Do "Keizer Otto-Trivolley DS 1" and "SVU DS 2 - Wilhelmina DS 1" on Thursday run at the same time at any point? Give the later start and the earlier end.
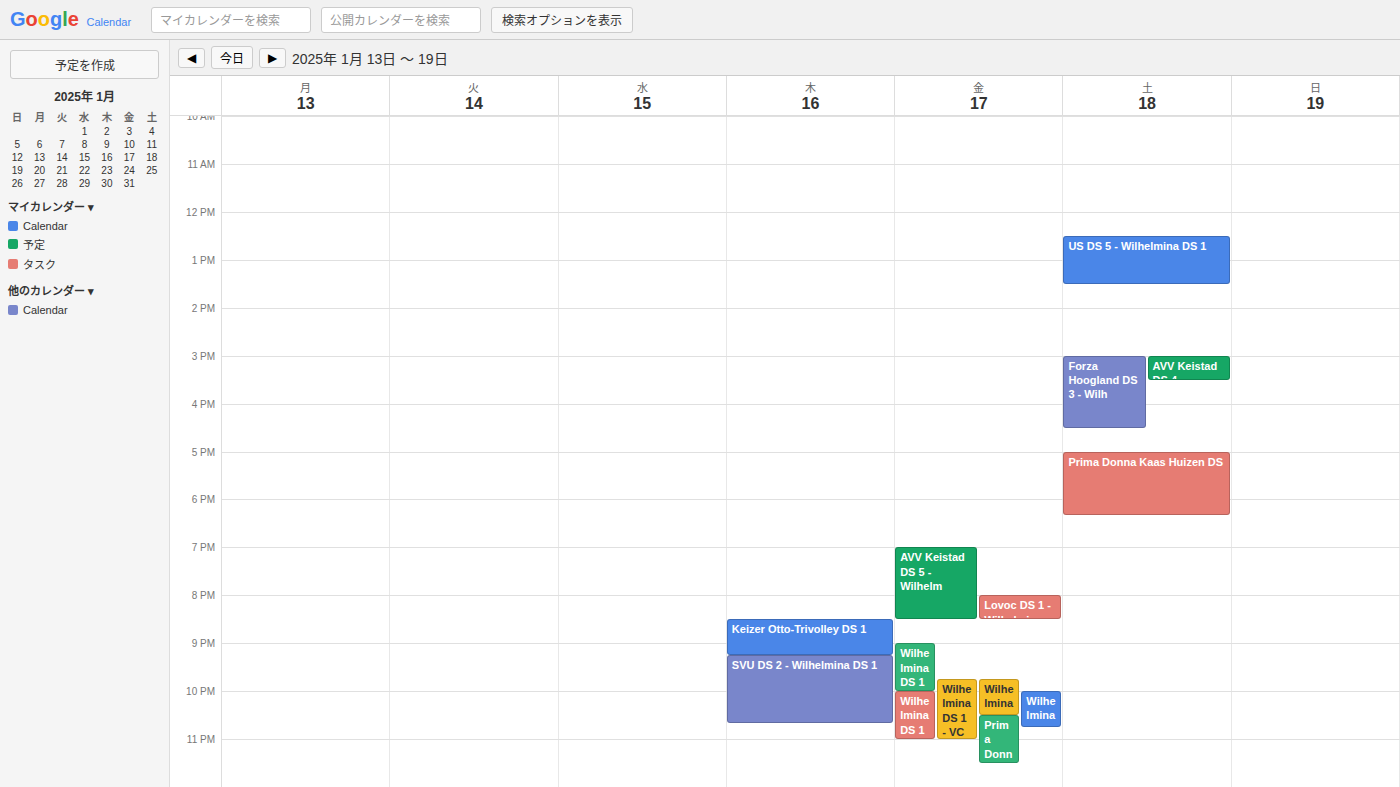
"Keizer Otto-Trivolley DS 1" ends at 9:15 PM, exactly when "SVU DS 2 - Wilhelmina DS 1" starts -- they touch but do not overlap.